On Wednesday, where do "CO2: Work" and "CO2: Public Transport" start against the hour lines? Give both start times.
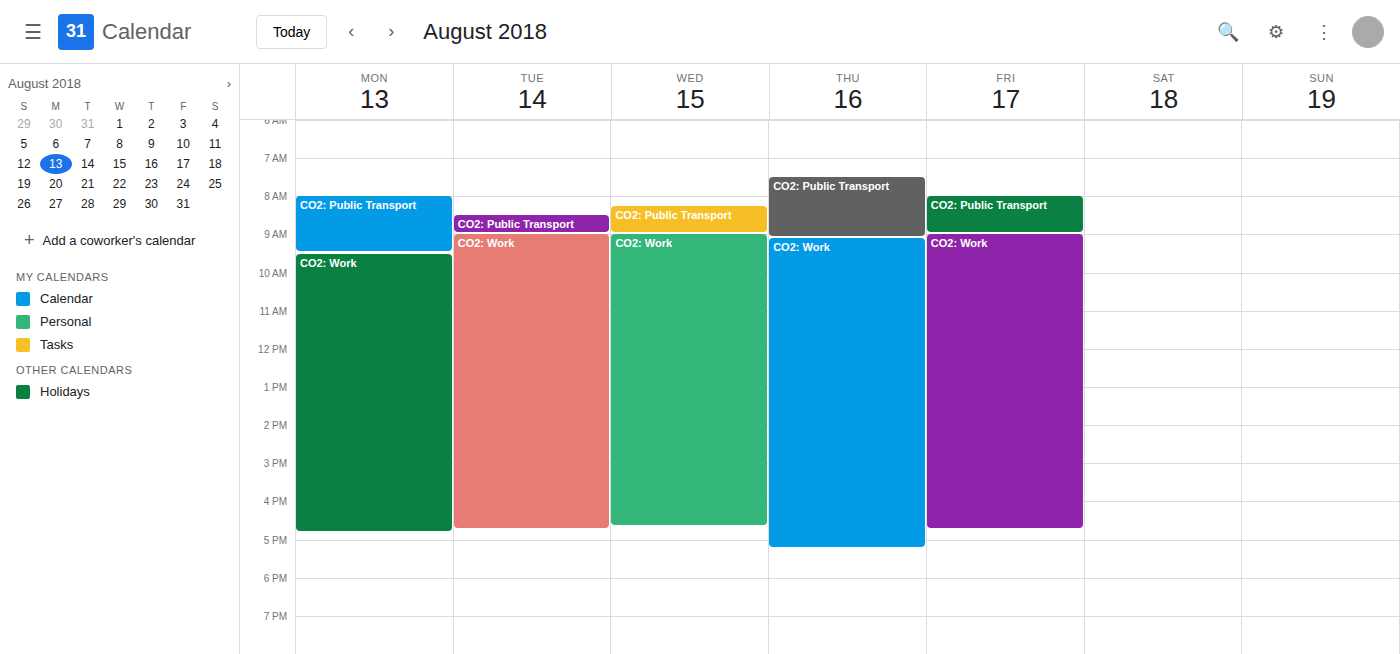
"CO2: Work": 9:00 AM, exactly on the 9 AM line. "CO2: Public Transport": 8:15 AM, neither: a quarter of the way from the 8 AM line to the 9 AM line.